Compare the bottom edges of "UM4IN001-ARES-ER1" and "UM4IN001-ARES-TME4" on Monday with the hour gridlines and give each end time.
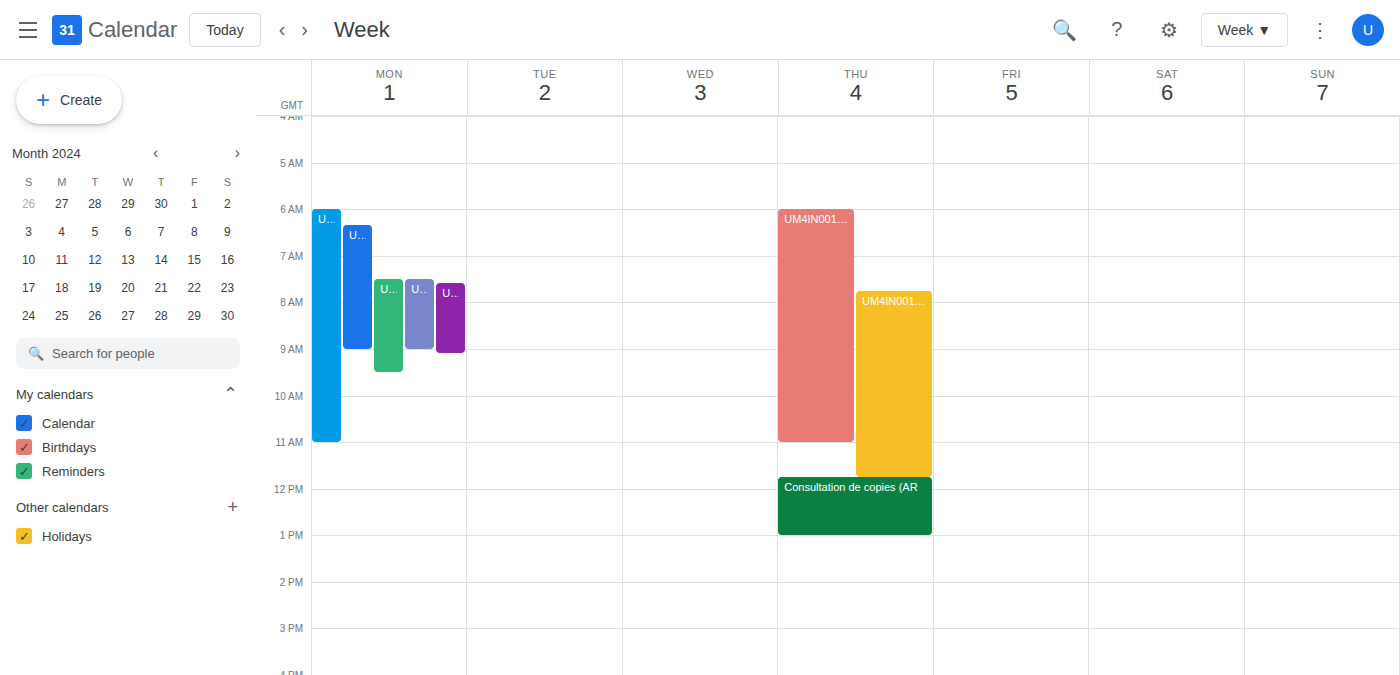
"UM4IN001-ARES-ER1": 9:00 AM, exactly on the 9 AM line. "UM4IN001-ARES-TME4": 11:00 AM, exactly on the 11 AM line.